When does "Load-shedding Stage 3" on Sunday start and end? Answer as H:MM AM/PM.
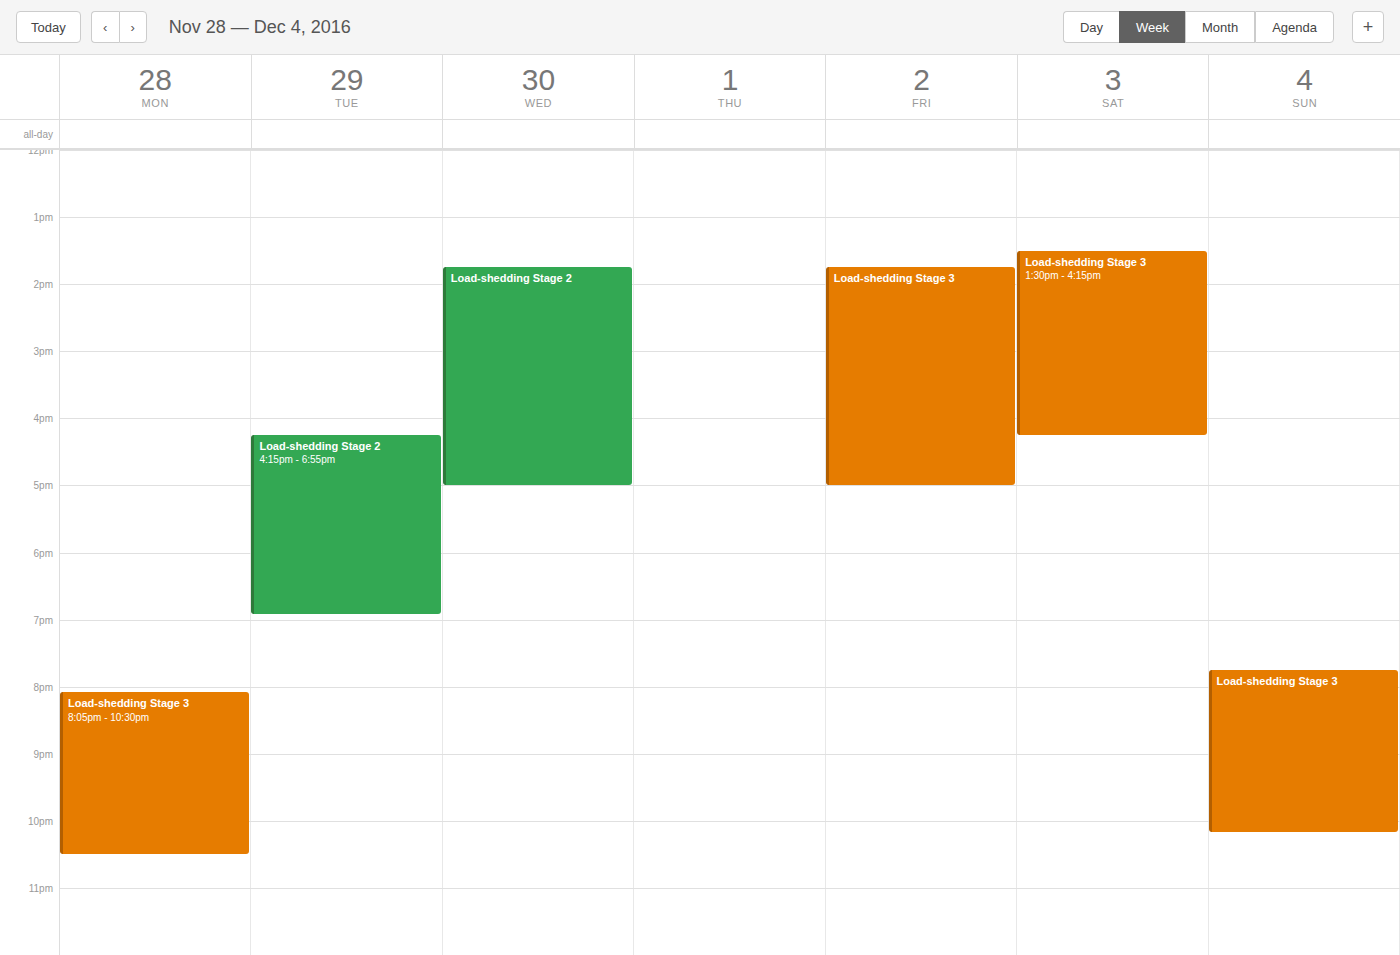
7:45 PM to 10:10 PM